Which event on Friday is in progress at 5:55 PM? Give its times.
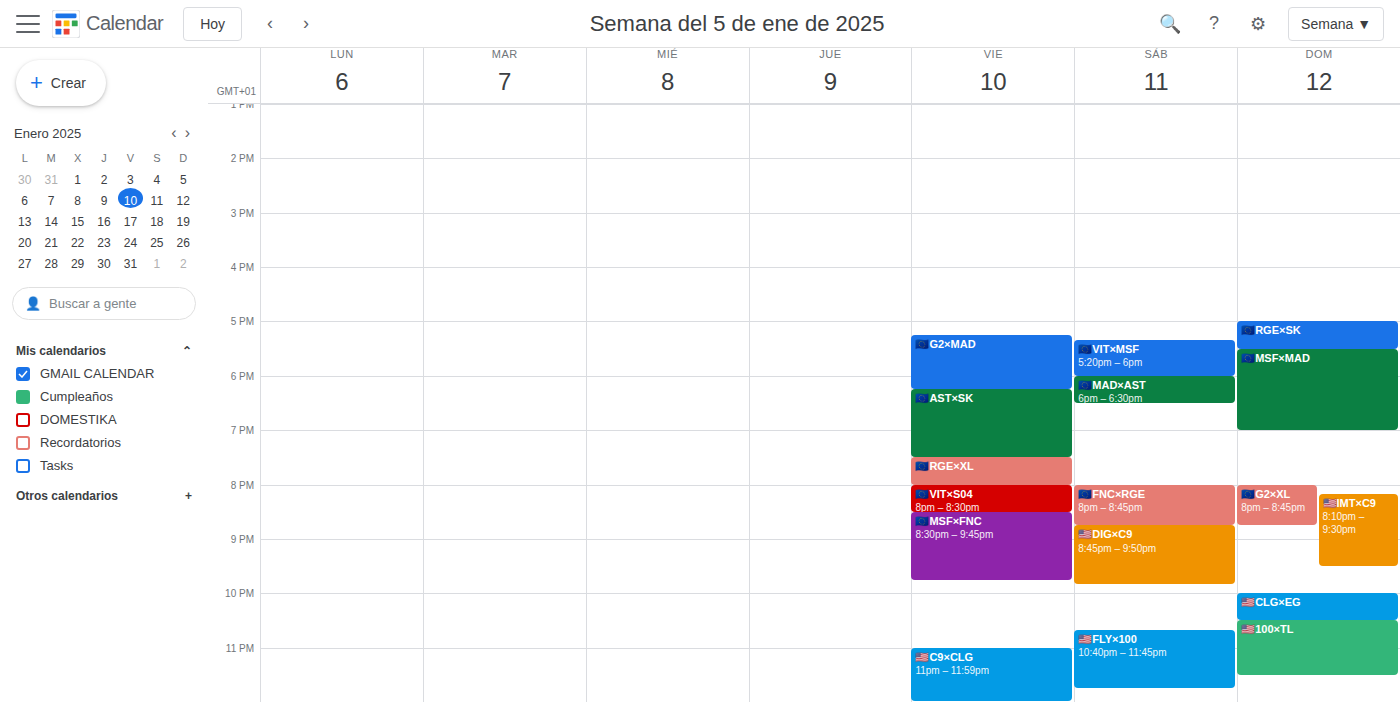
"🇪🇺G2×MAD", 5:15 PM to 6:15 PM